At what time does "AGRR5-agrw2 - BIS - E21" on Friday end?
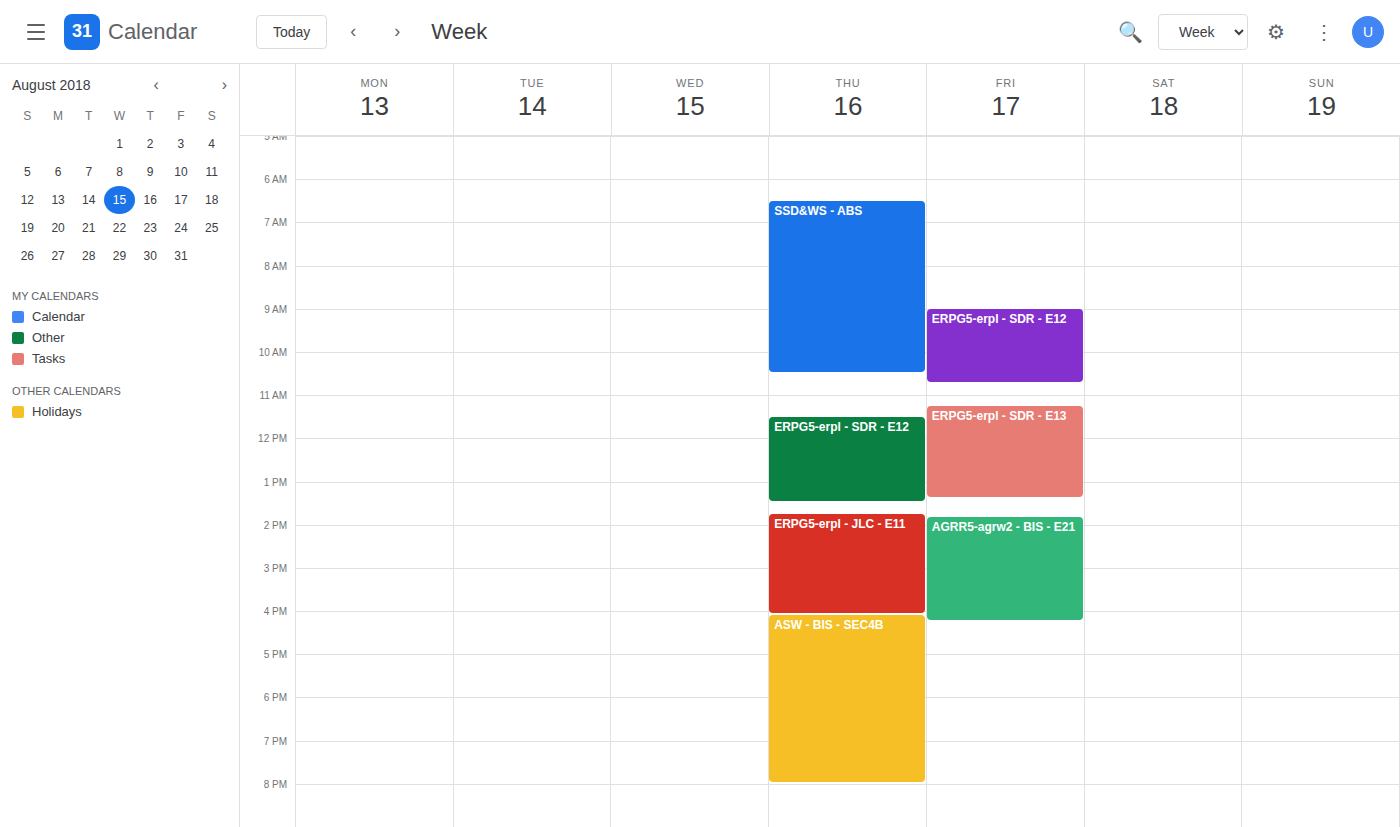
4:15 PM